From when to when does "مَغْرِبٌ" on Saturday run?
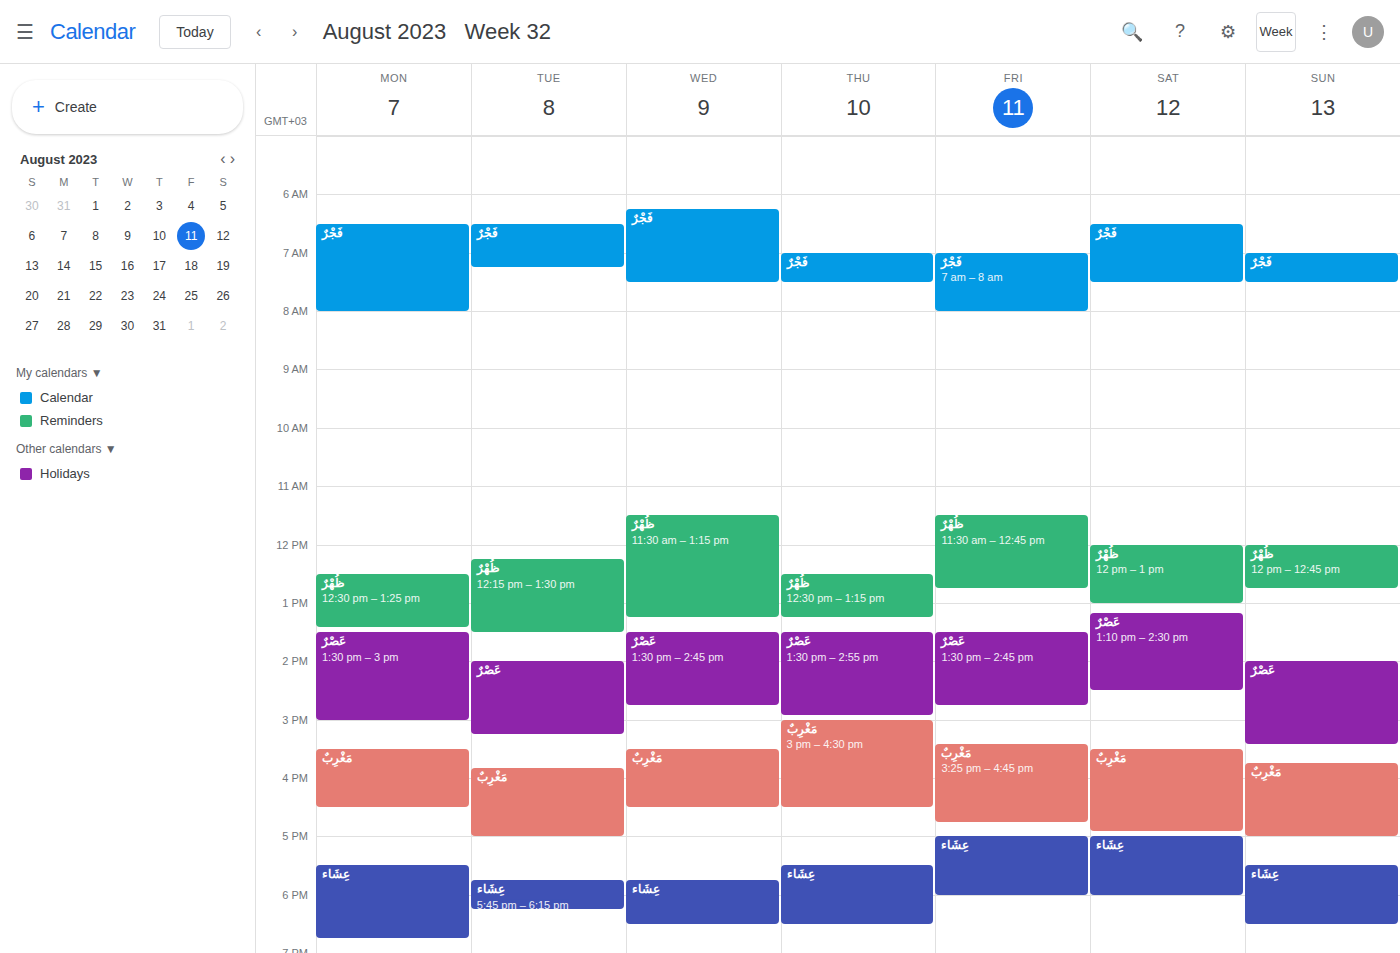
3:30 PM to 4:55 PM